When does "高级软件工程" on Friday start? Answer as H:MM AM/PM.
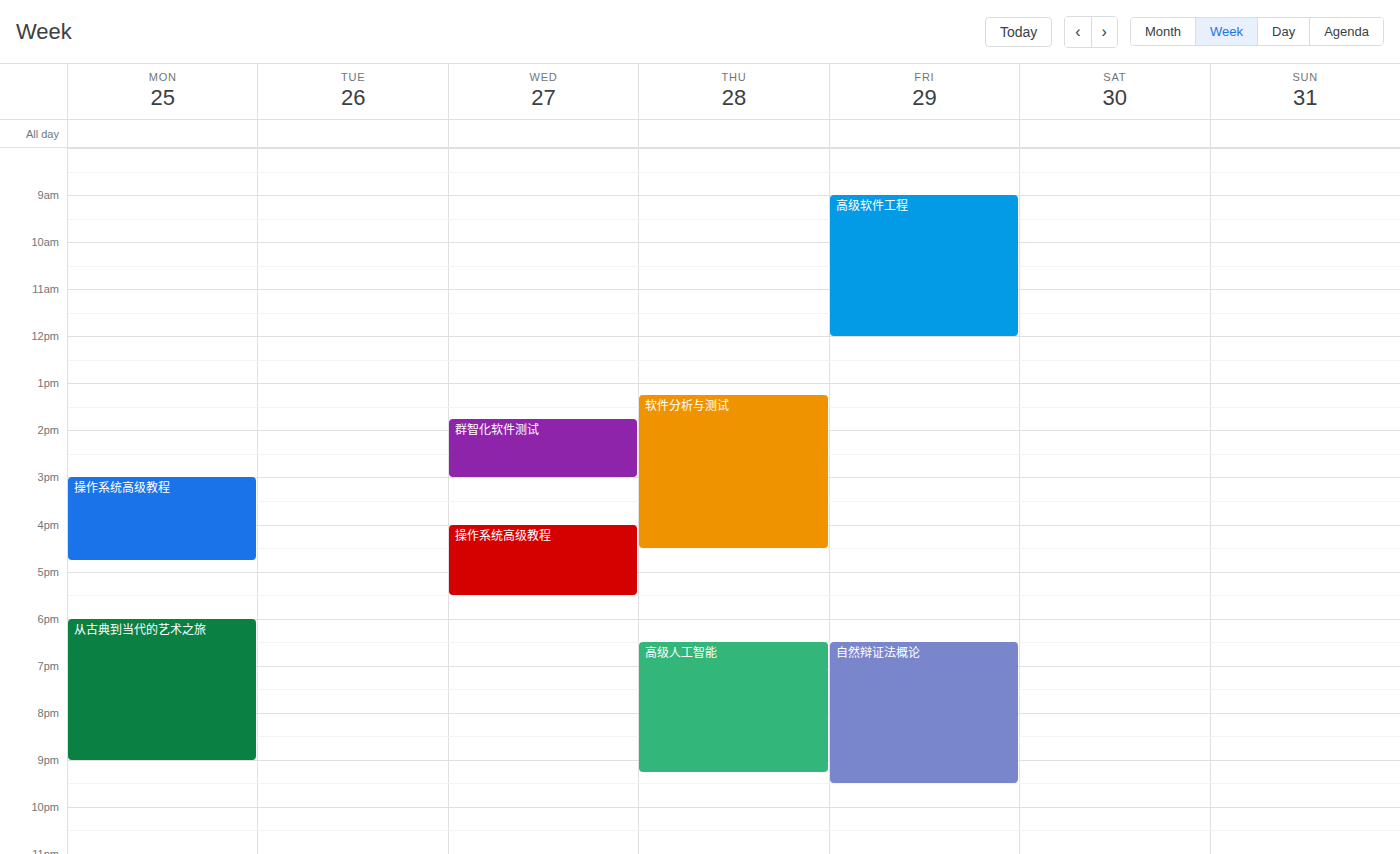
9:00 AM